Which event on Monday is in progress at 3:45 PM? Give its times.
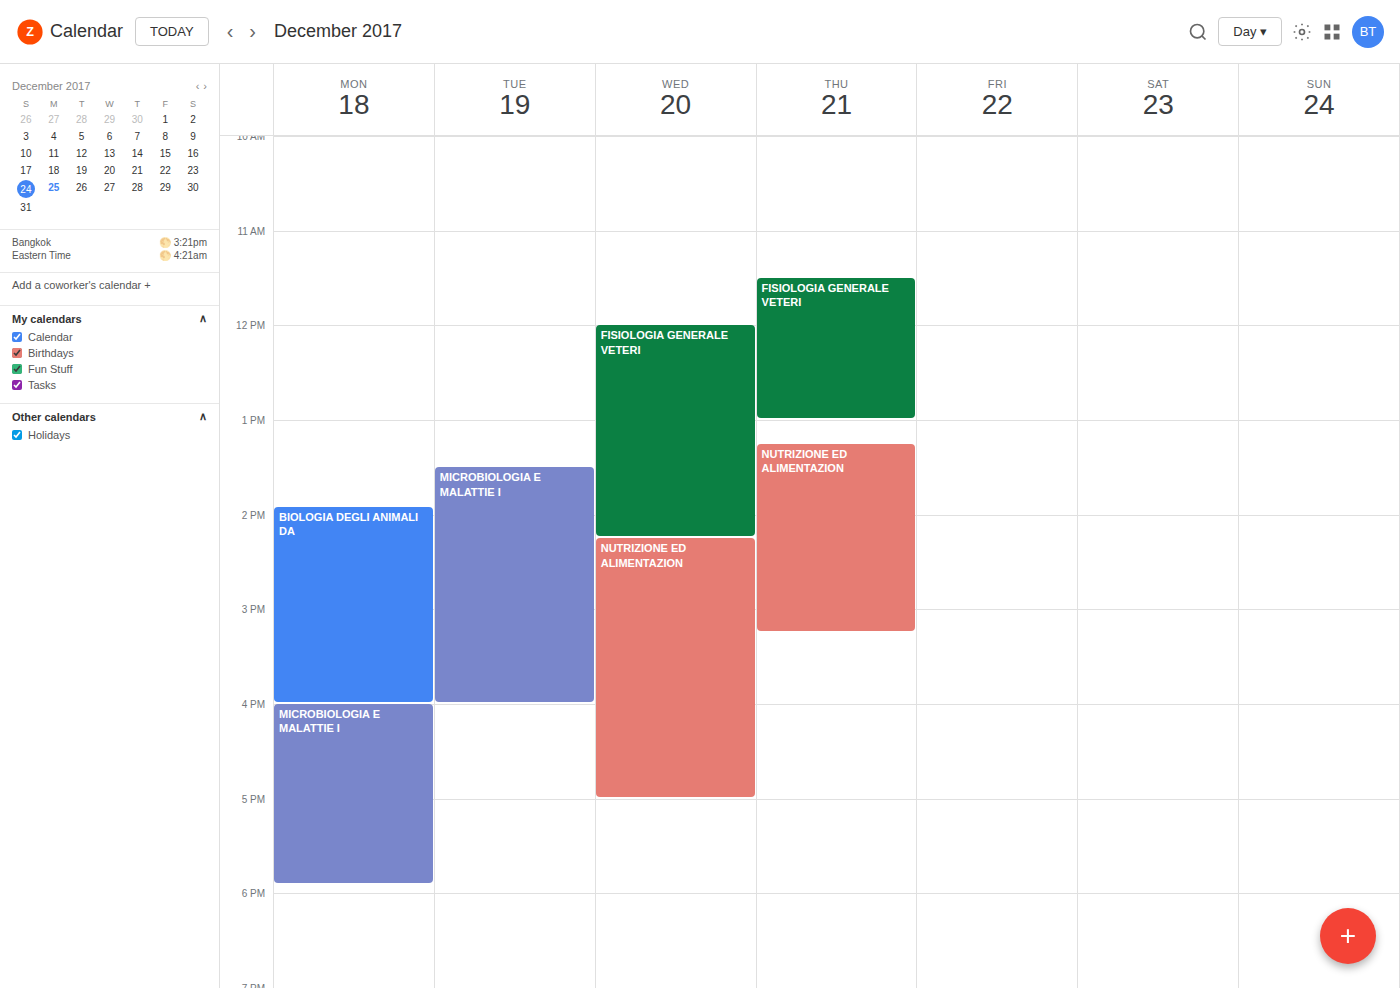
"BIOLOGIA DEGLI ANIMALI DA", 1:55 PM to 4:00 PM